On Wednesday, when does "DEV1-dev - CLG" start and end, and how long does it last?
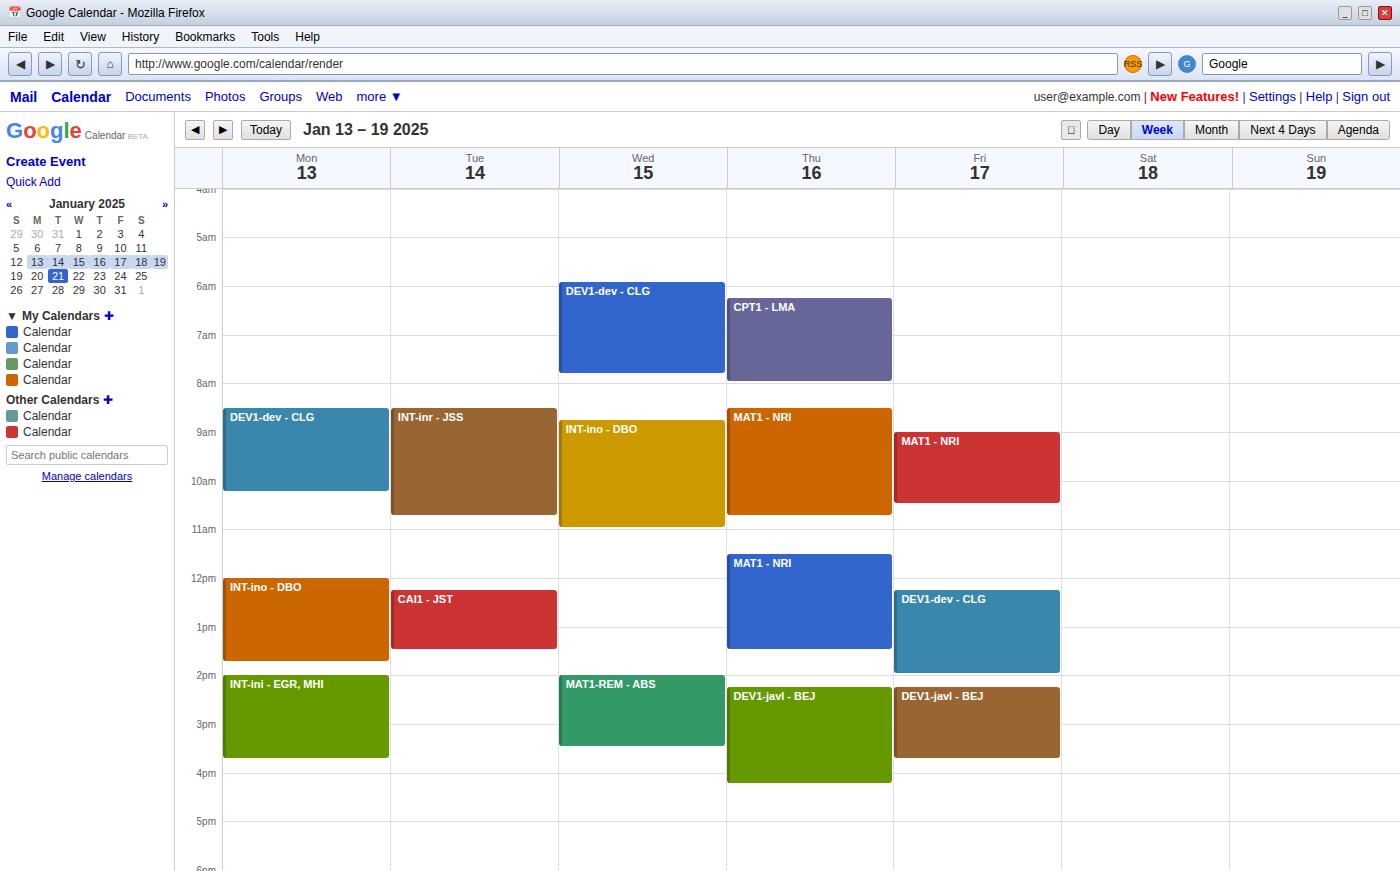
5:55 AM to 7:50 AM, 1 hour 55 minutes